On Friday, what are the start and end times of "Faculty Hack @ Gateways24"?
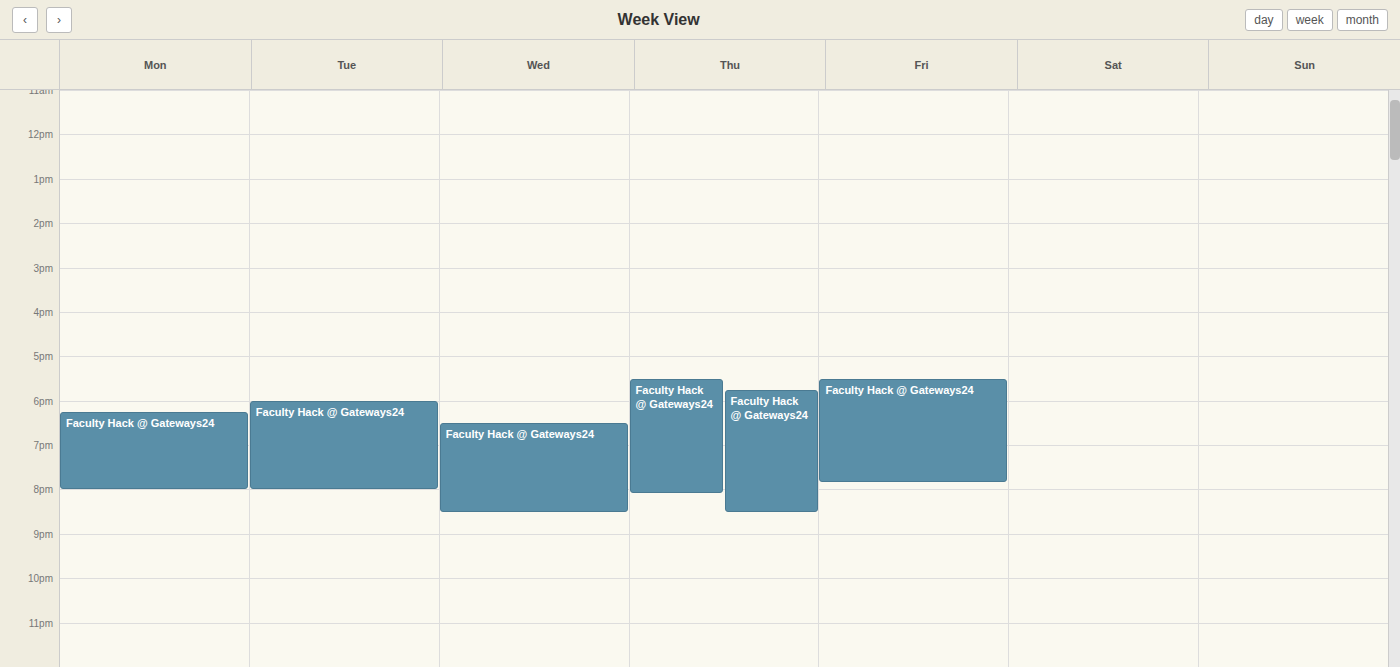
5:30 PM to 7:50 PM